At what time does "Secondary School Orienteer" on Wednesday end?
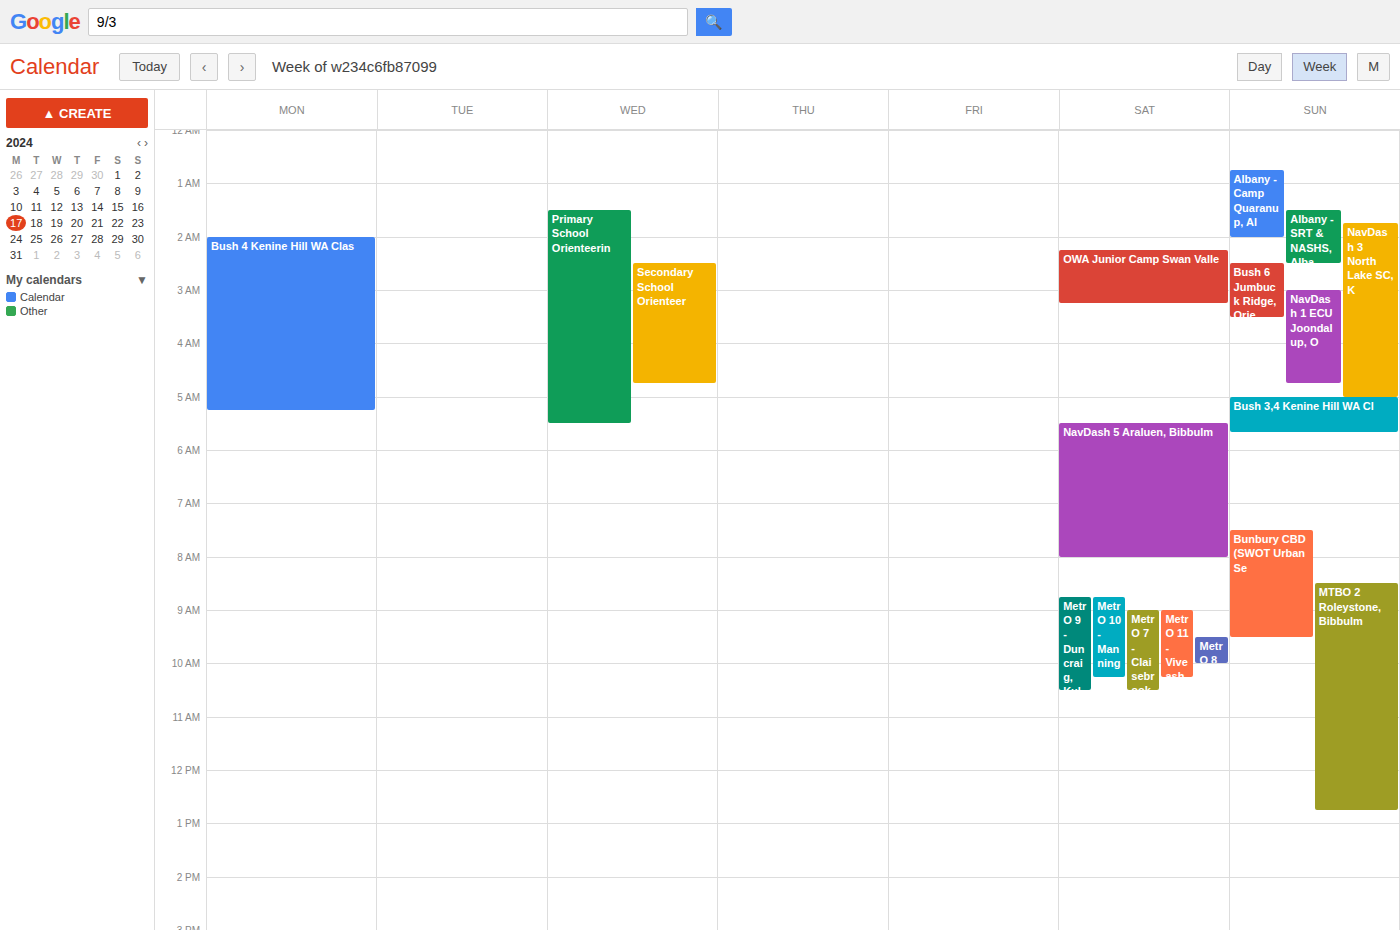
4:45 AM